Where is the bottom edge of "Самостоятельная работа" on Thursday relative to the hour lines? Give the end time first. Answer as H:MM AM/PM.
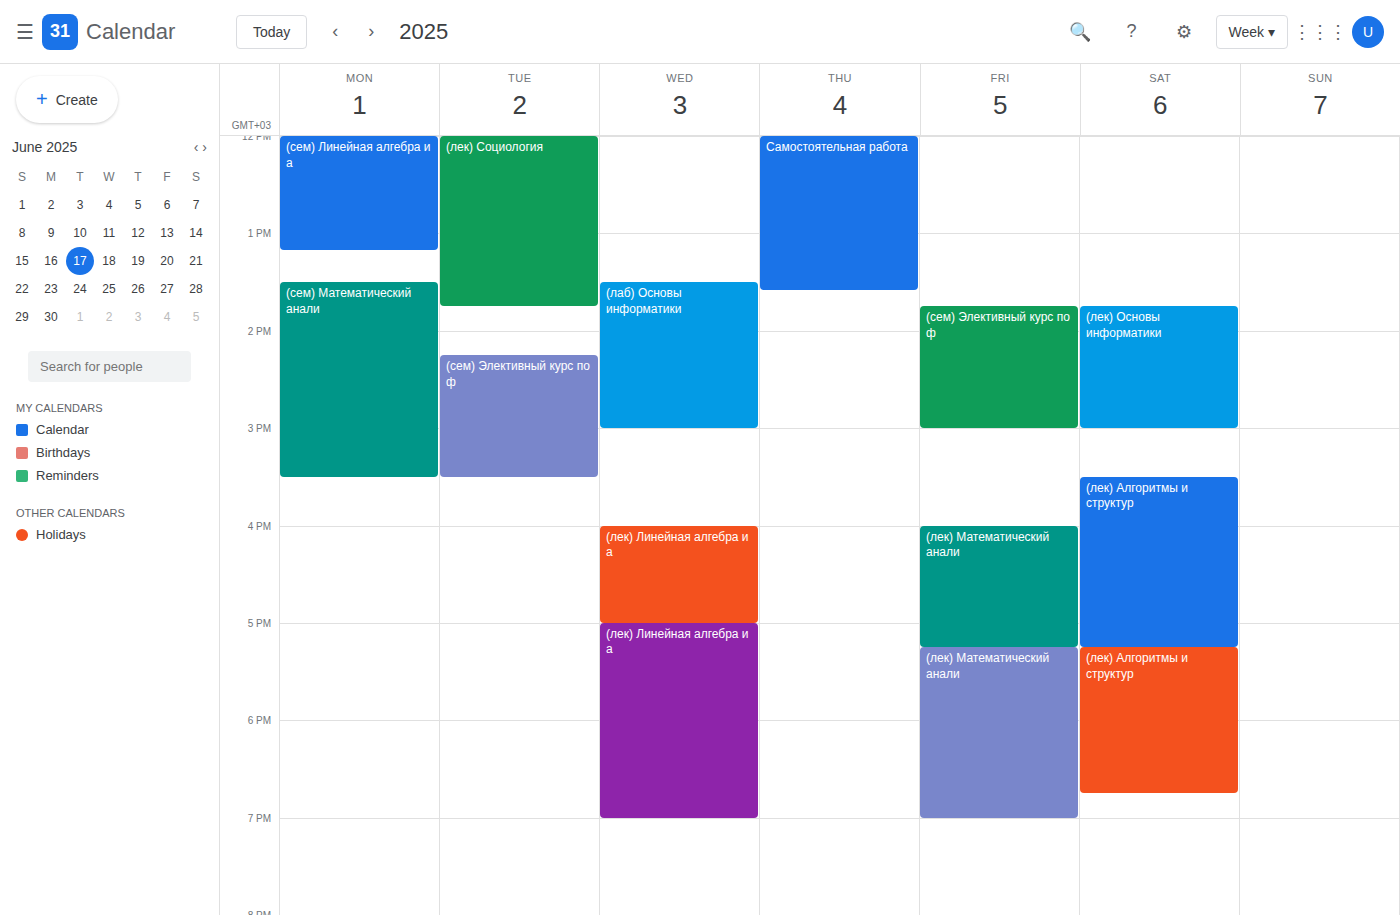
1:35 PM -- neither: 35 minutes below the 1 PM line and 25 minutes above the 2 PM line.